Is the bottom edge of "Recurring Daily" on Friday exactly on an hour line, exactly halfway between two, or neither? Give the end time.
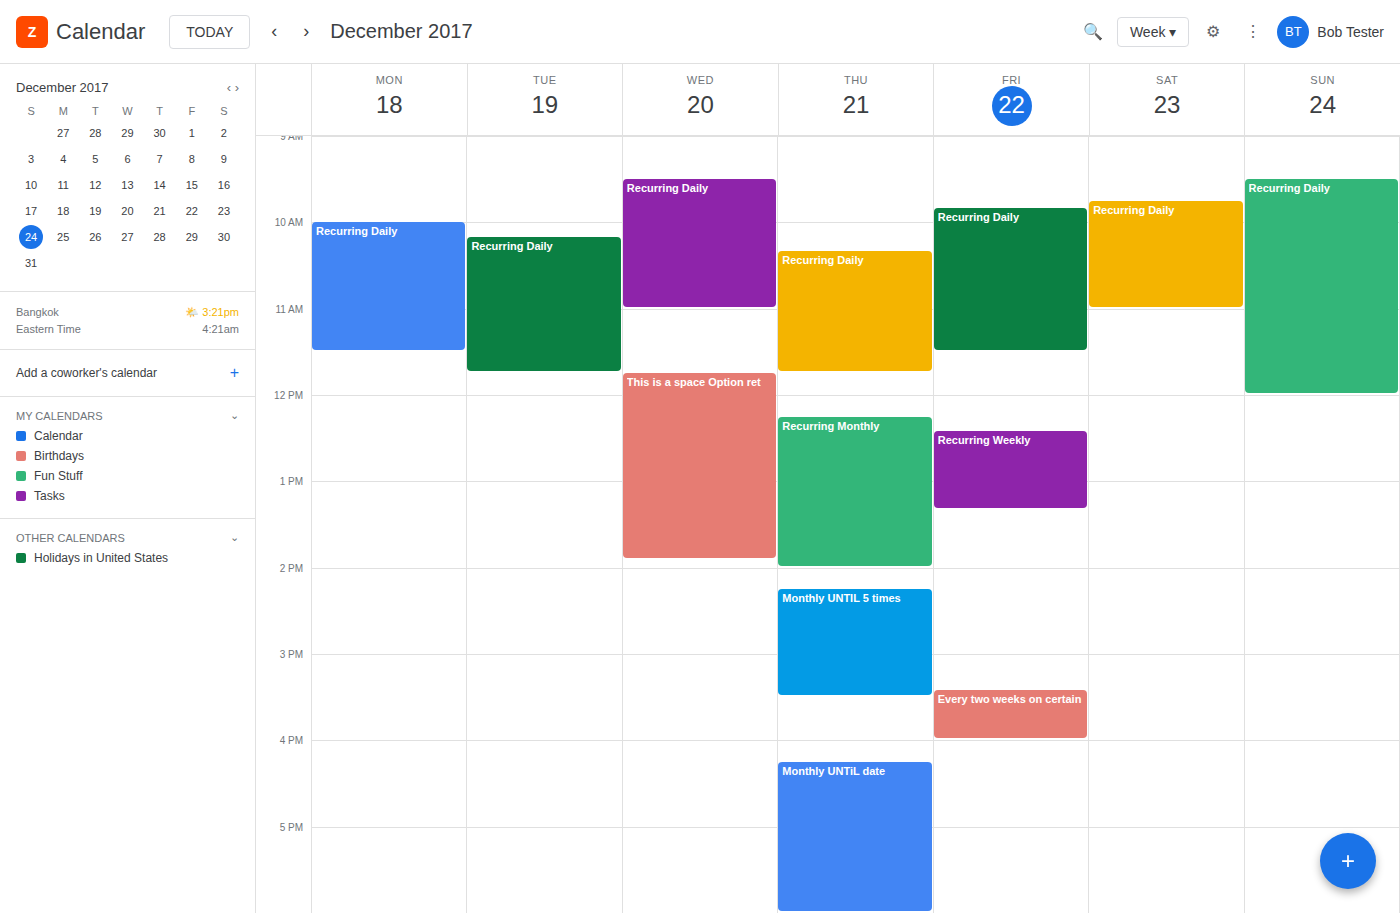
11:30 -- halfway between the 11:00 and 12:00 lines.